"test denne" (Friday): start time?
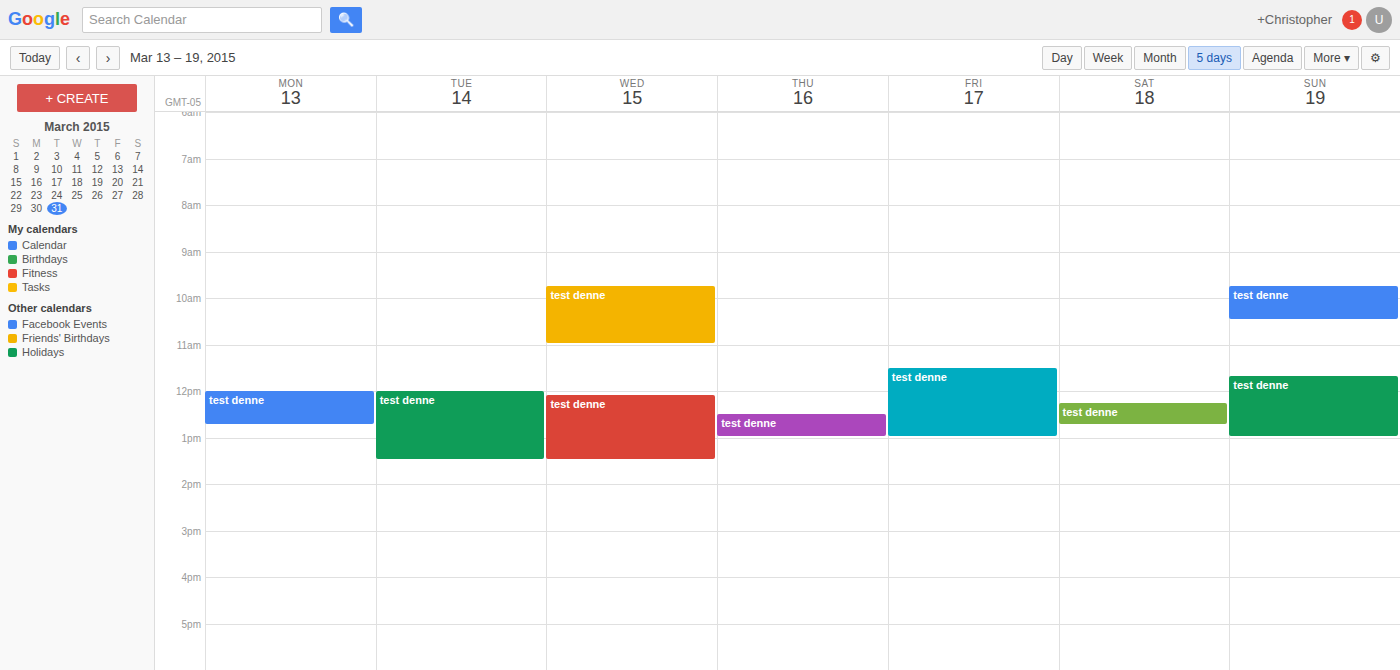
11:30 AM